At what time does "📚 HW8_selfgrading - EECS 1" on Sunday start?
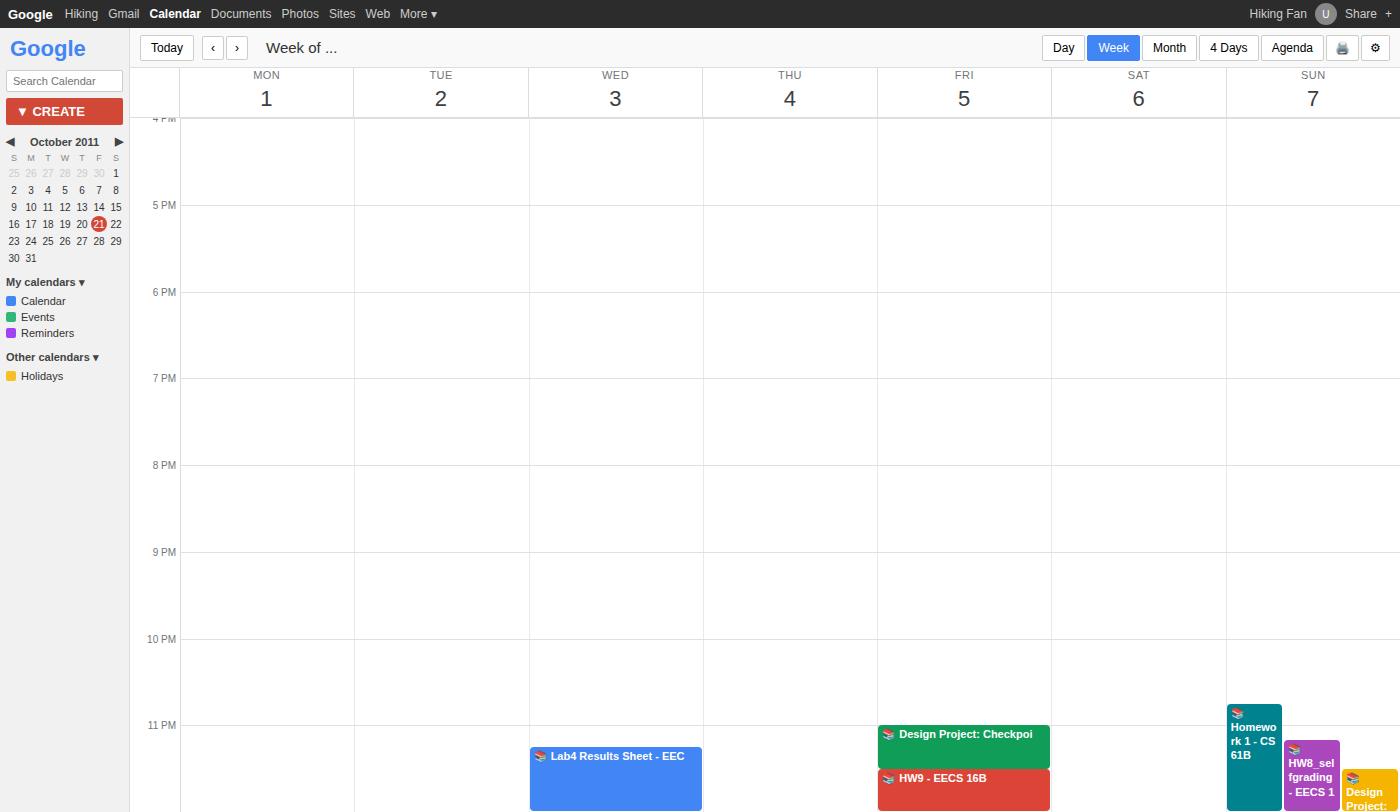
11:10 PM